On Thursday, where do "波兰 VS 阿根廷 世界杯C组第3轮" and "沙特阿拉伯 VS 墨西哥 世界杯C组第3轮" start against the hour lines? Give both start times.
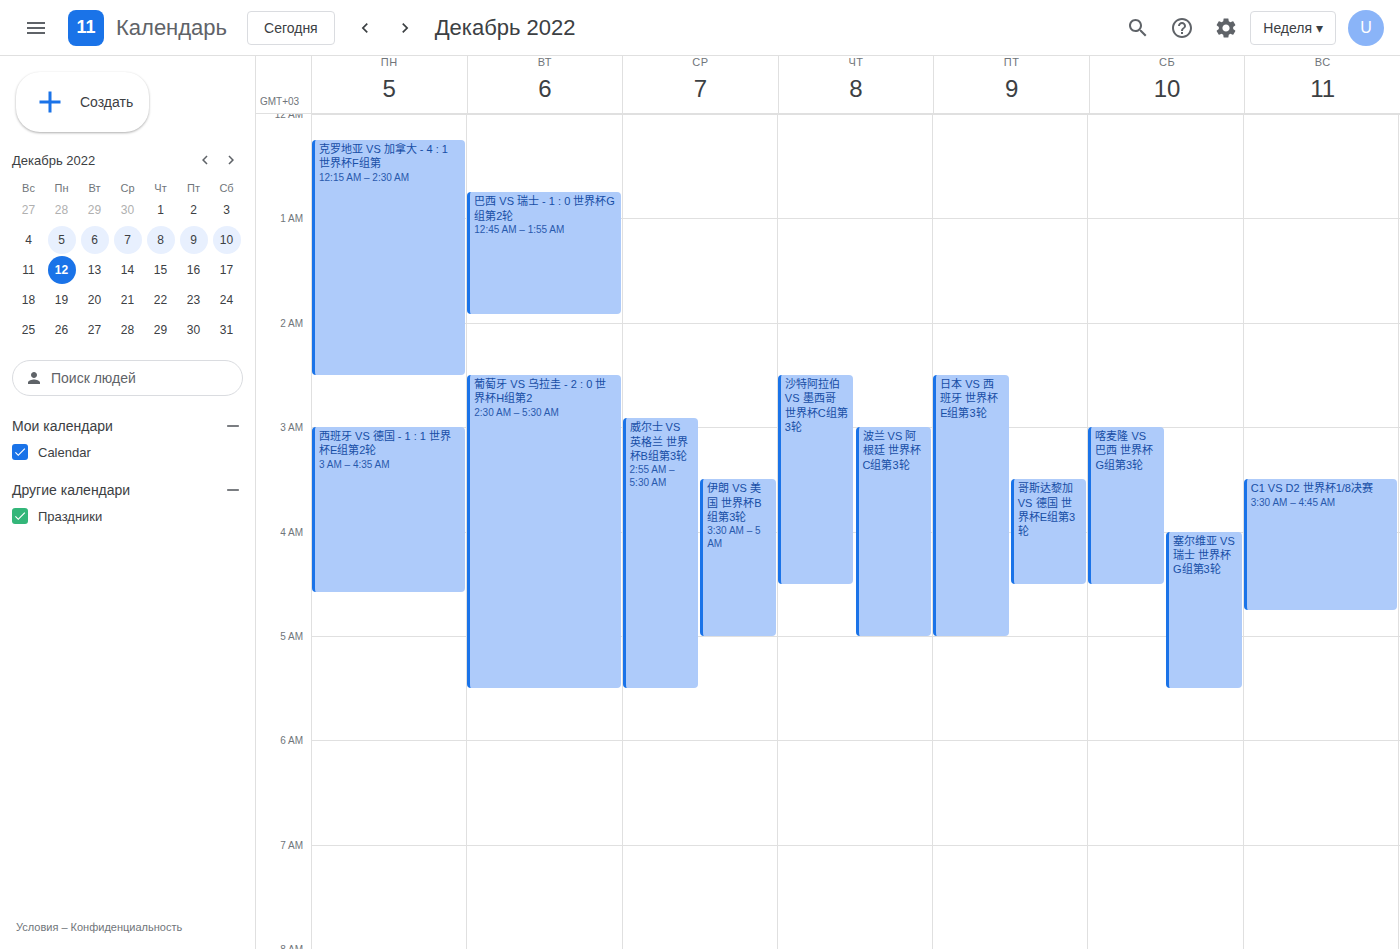
"波兰 VS 阿根廷 世界杯C组第3轮": 3:00 AM, exactly on the 3 AM line. "沙特阿拉伯 VS 墨西哥 世界杯C组第3轮": 2:30 AM, halfway between the 2 AM and 3 AM lines.